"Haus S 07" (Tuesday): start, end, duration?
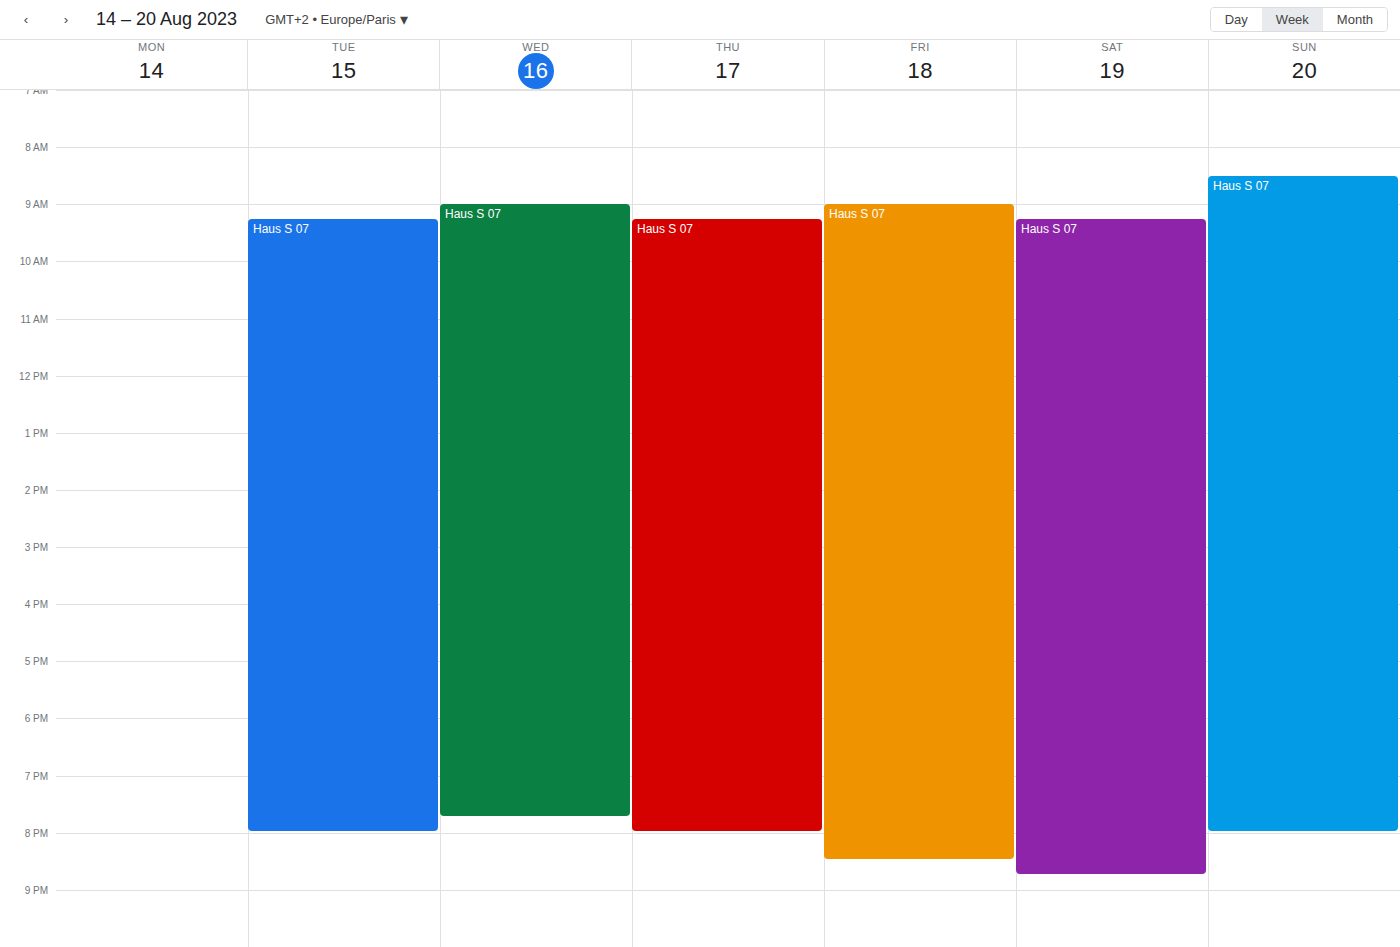
9:15 AM to 8:00 PM, 10 hours 45 minutes